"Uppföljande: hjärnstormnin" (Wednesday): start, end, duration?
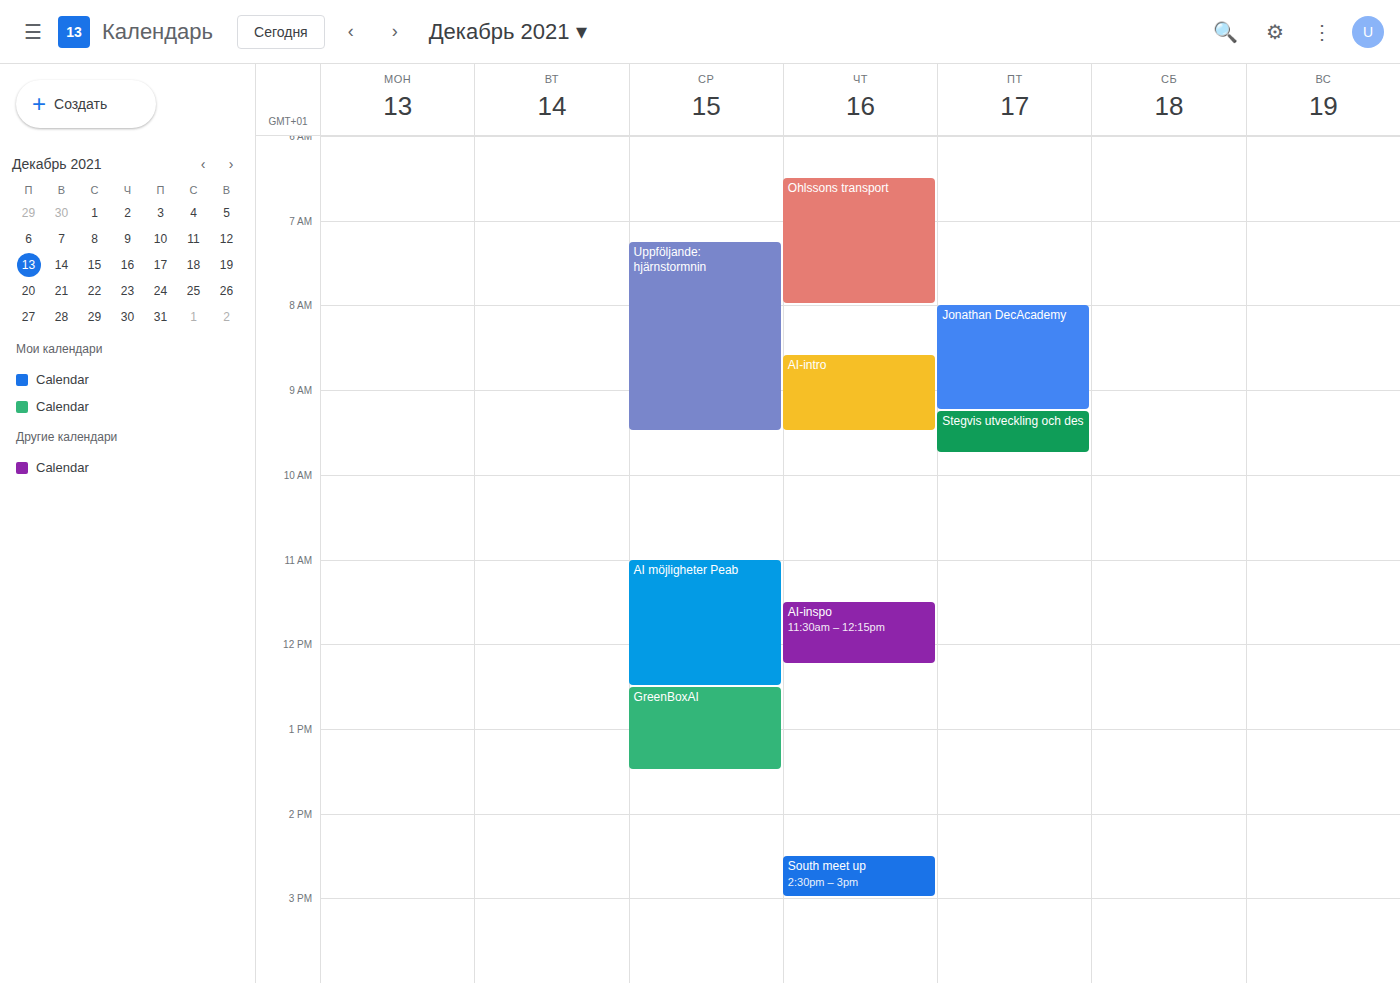
7:15 AM to 9:30 AM, 2 hours 15 minutes